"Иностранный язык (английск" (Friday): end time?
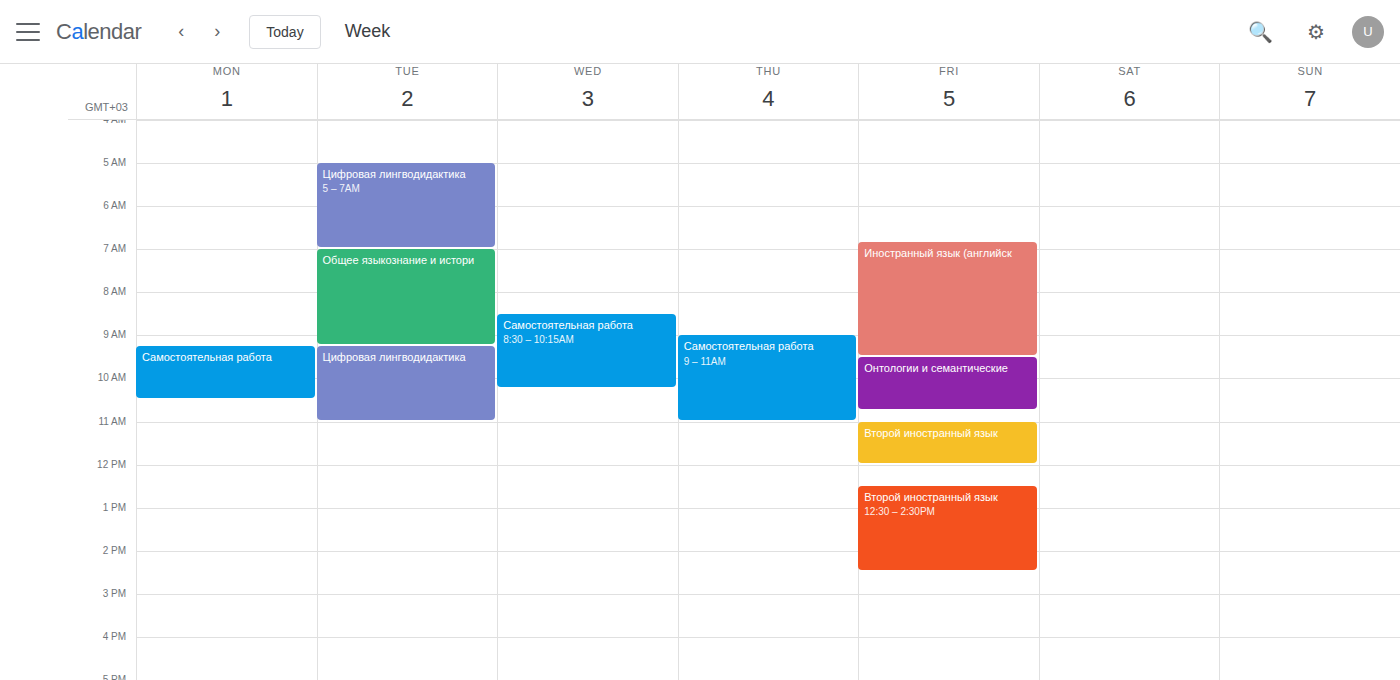
9:30 AM